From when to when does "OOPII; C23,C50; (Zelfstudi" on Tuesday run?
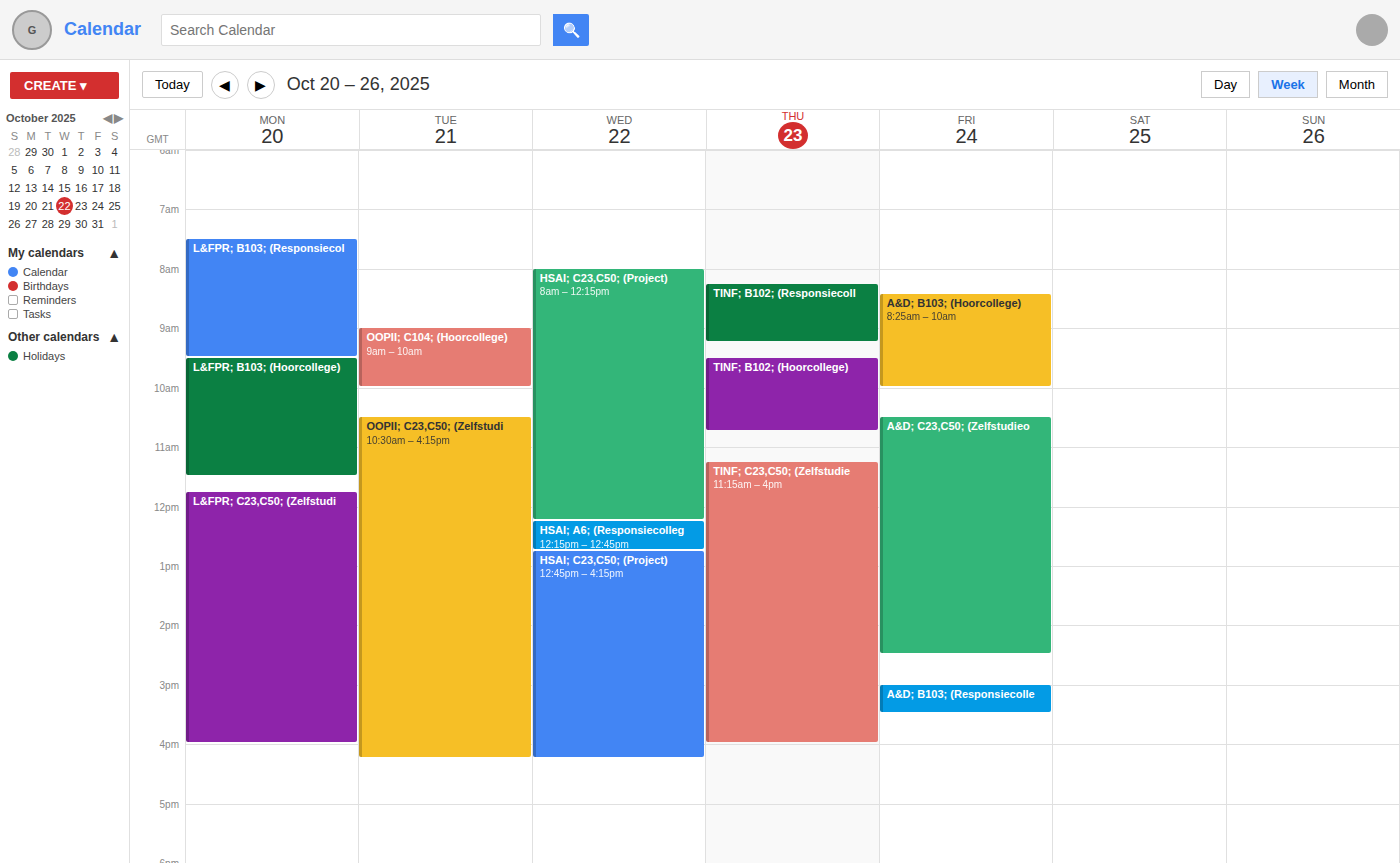
10:30 AM to 4:15 PM